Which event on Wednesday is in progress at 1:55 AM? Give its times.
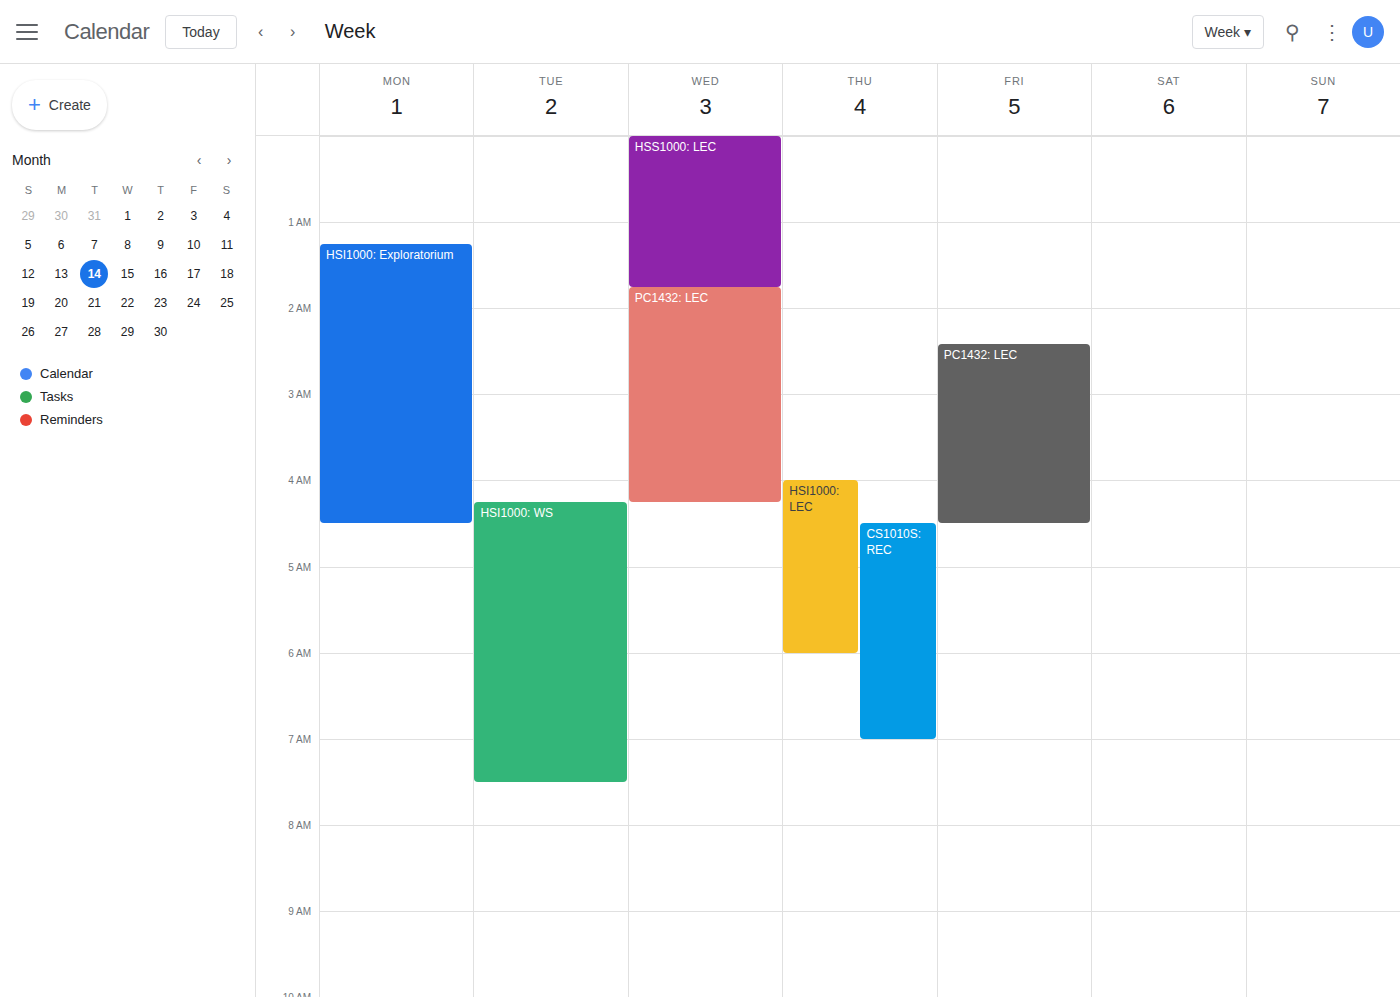
"PC1432: LEC", 1:45 AM to 4:15 AM